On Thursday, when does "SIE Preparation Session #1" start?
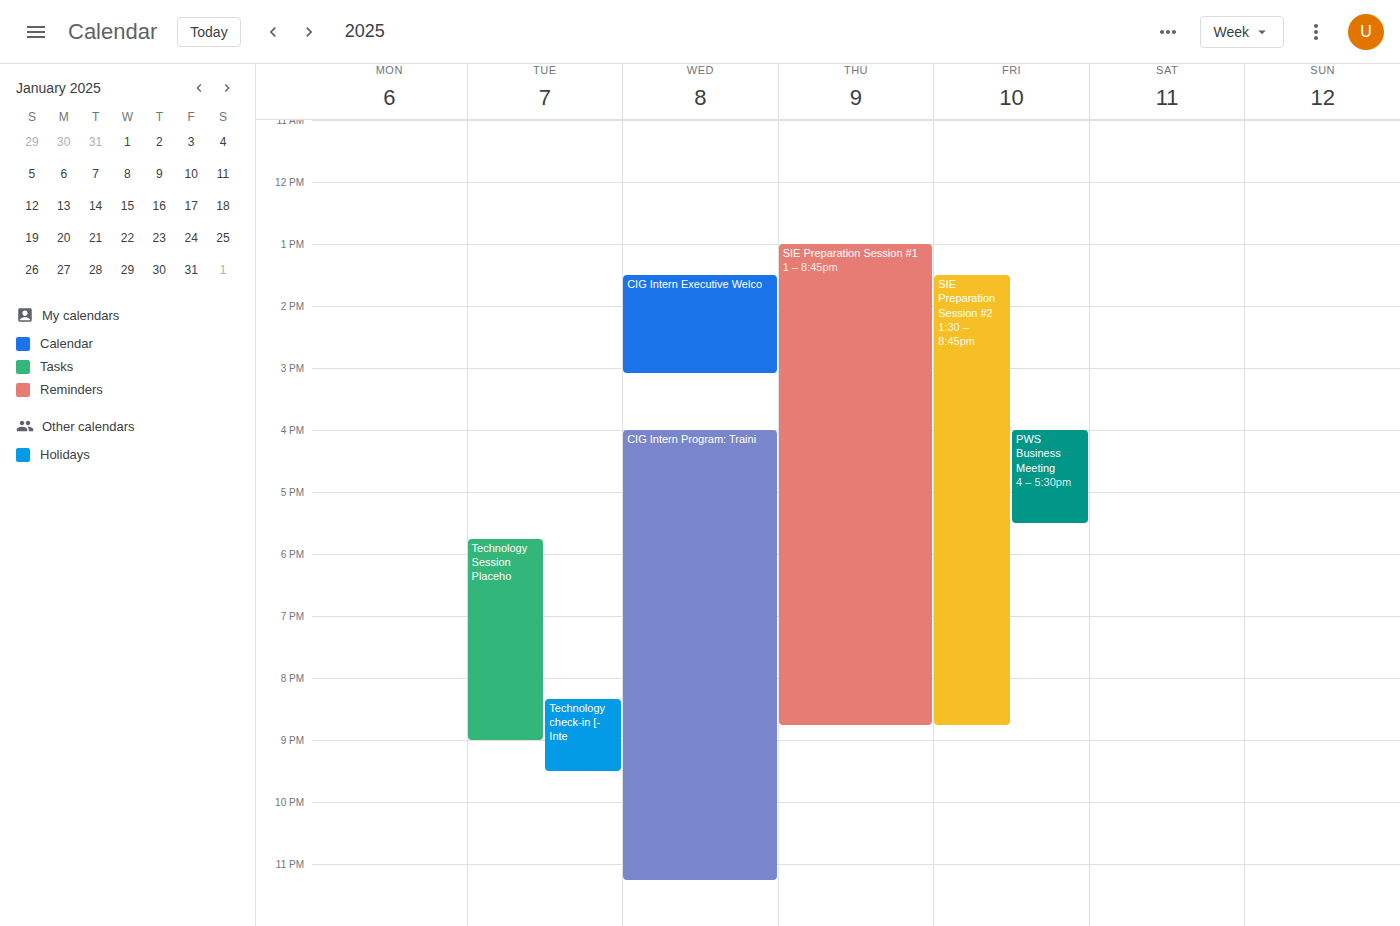
1:00 PM